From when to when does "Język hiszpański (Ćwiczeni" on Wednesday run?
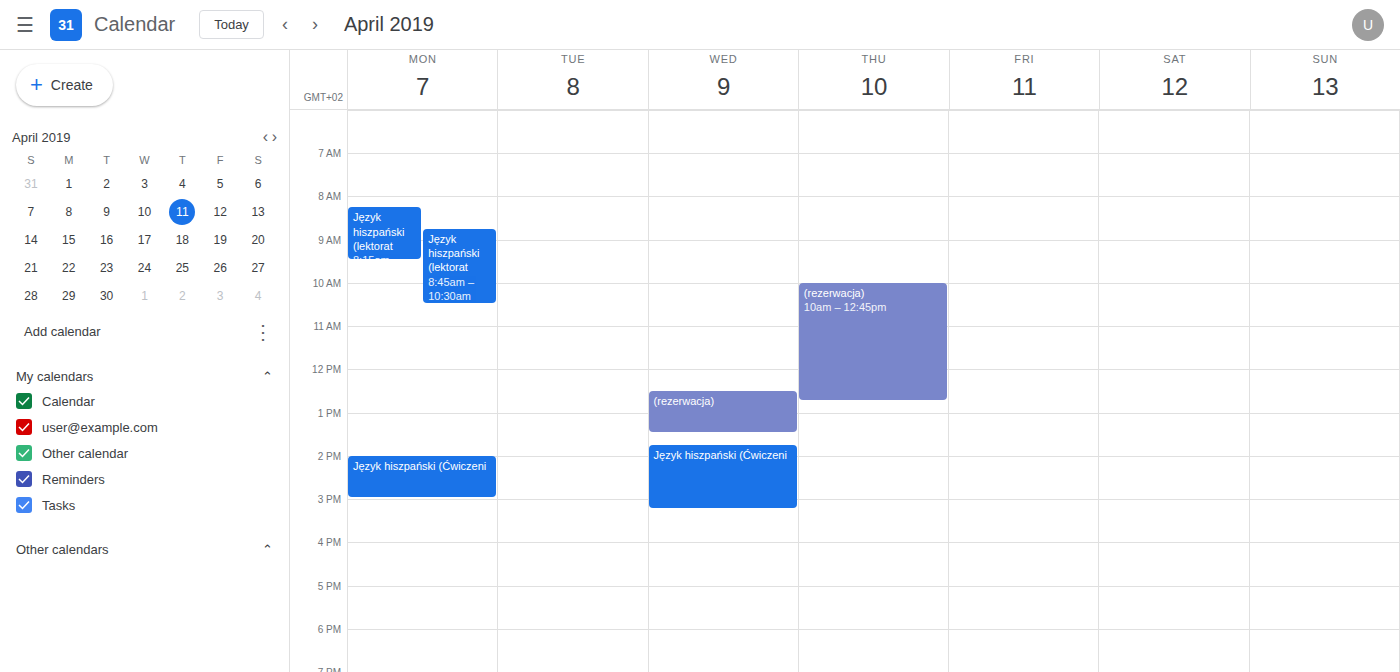
1:45 PM to 3:15 PM